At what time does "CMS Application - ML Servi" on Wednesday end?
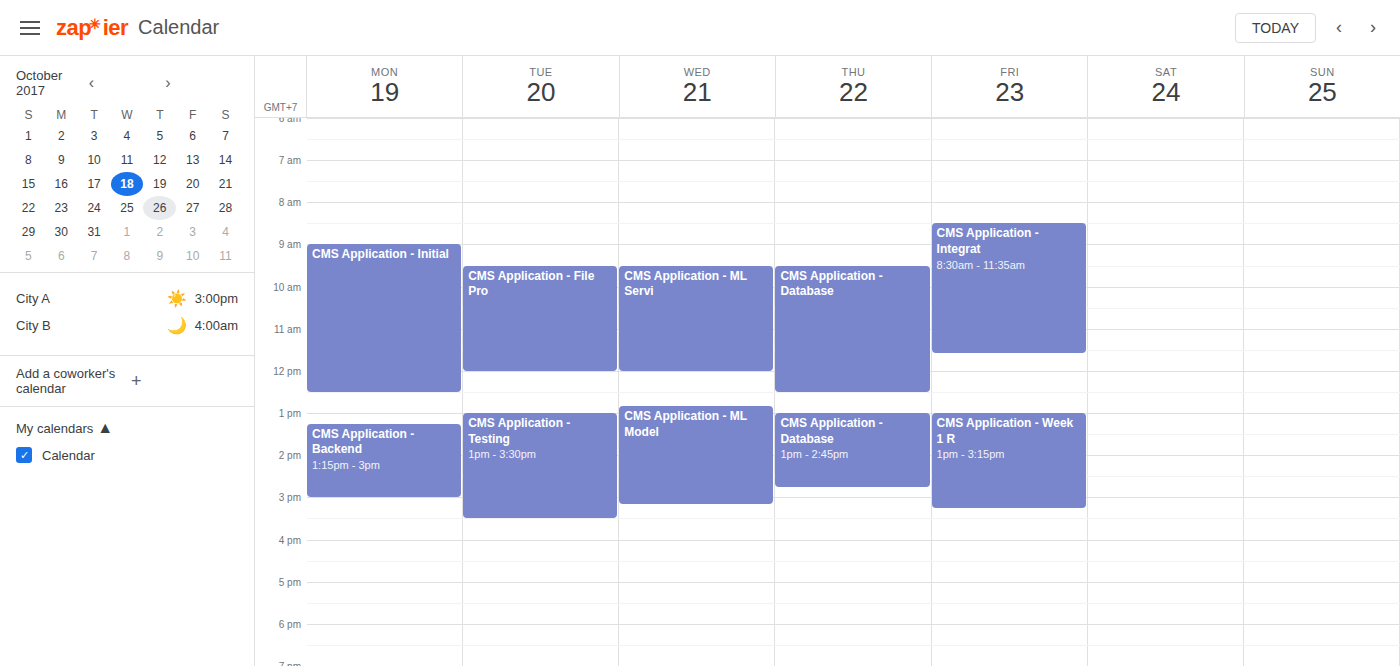
12:00 PM